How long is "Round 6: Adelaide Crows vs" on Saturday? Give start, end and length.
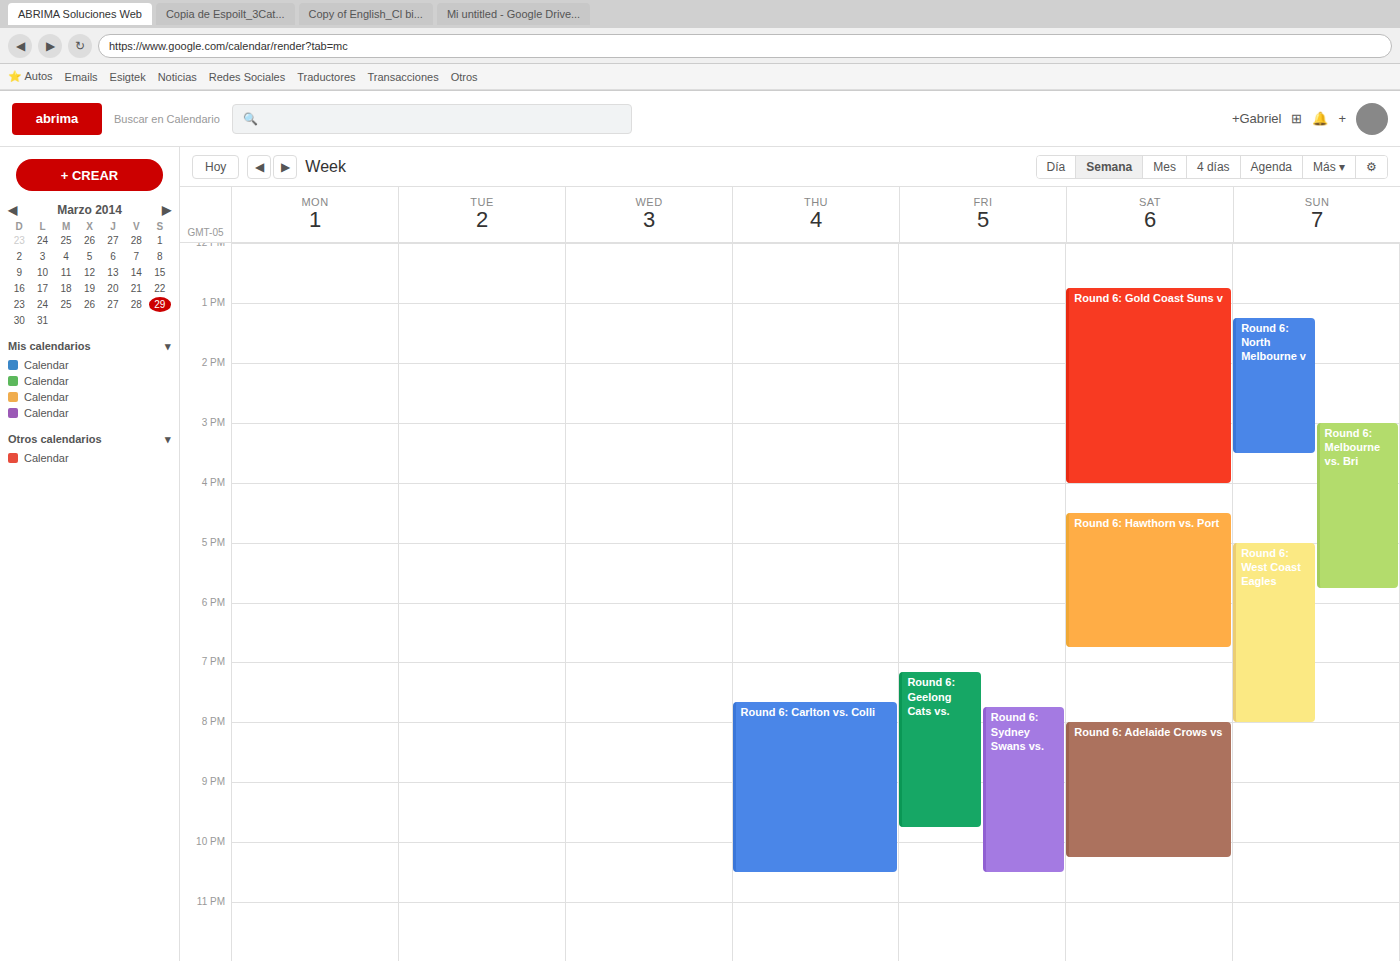
8:00 PM to 10:15 PM, 2 hours 15 minutes